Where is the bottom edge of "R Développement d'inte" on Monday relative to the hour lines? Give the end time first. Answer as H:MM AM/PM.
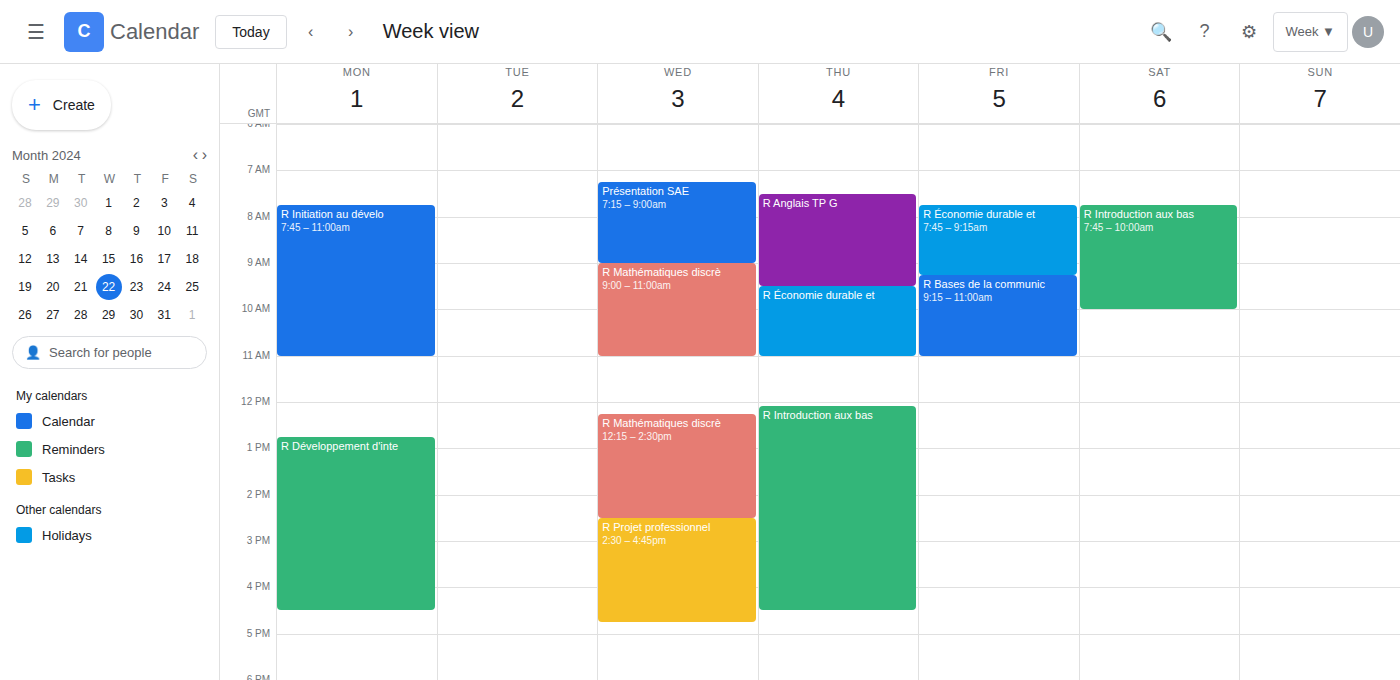
4:30 PM -- halfway between the 4 PM and 5 PM lines.